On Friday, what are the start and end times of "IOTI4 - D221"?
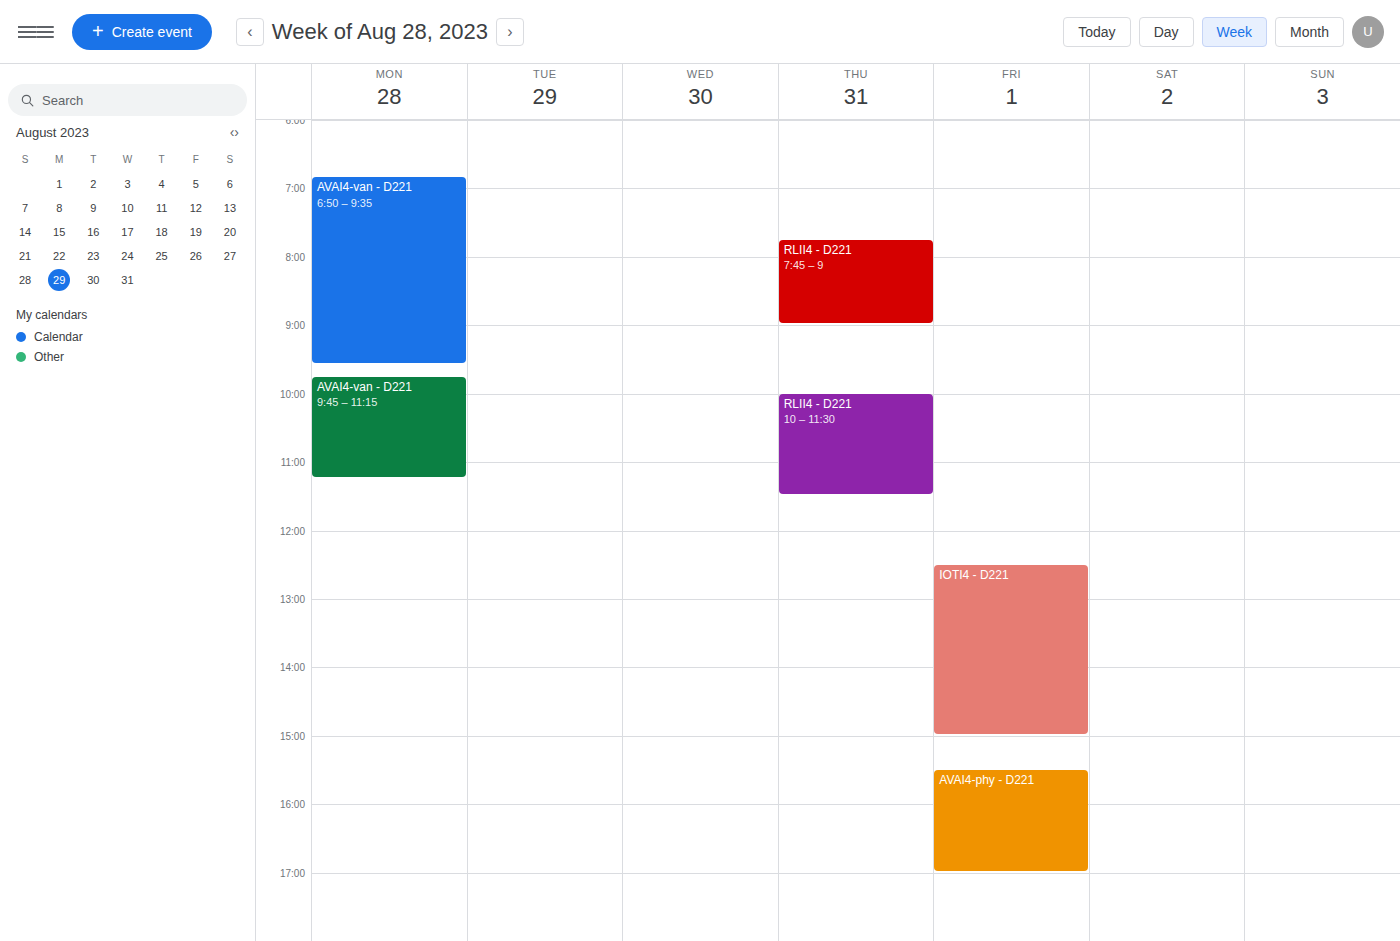
12:30 PM to 3:00 PM